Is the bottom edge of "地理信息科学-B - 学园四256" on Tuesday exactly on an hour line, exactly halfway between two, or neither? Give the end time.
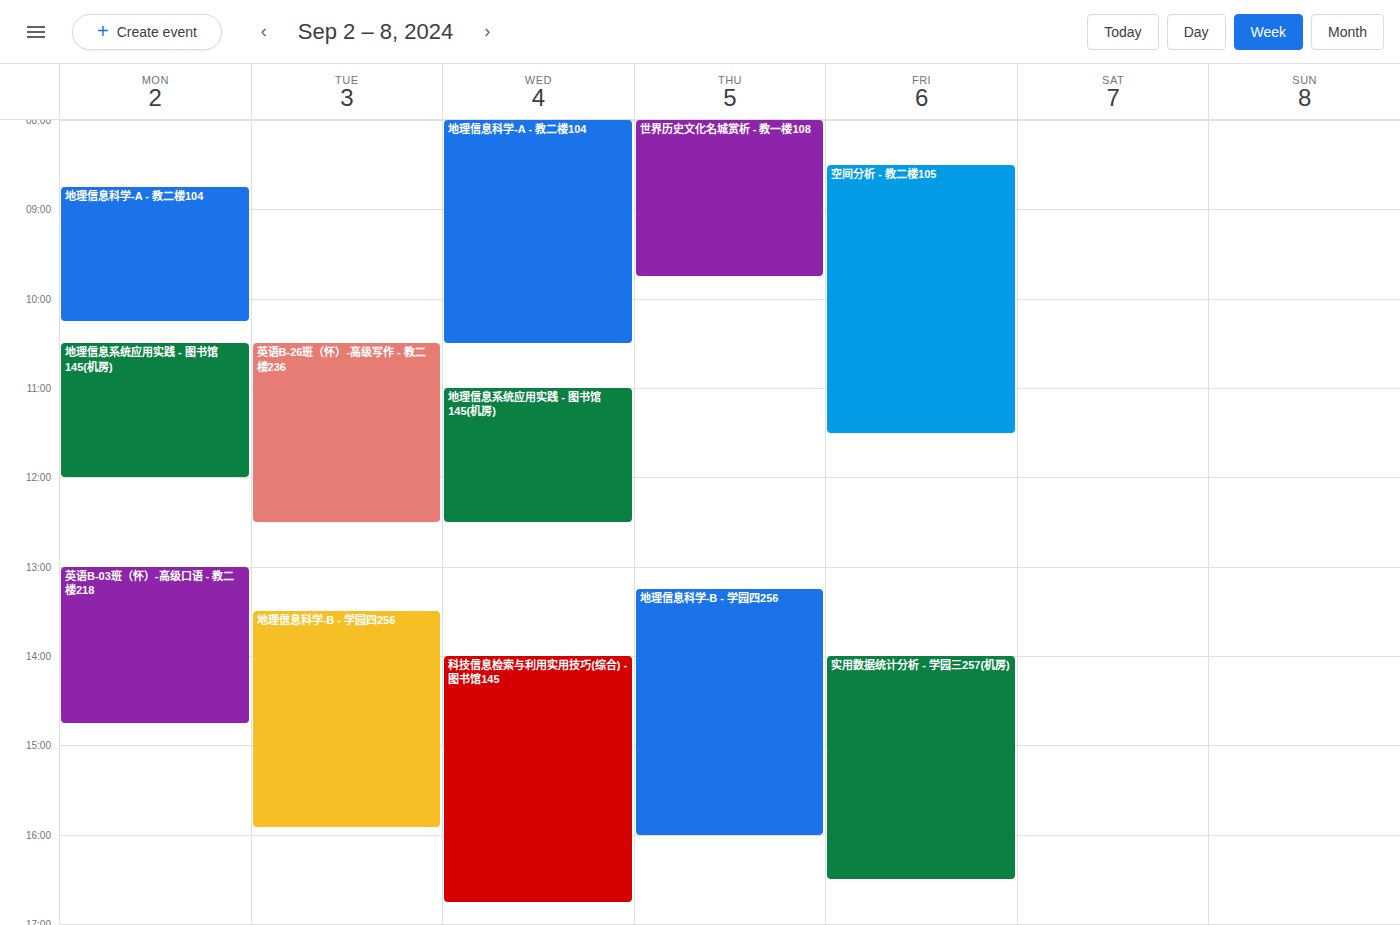
3:55 PM -- neither: 55 minutes below the 3 PM line and 5 minutes above the 4 PM line.